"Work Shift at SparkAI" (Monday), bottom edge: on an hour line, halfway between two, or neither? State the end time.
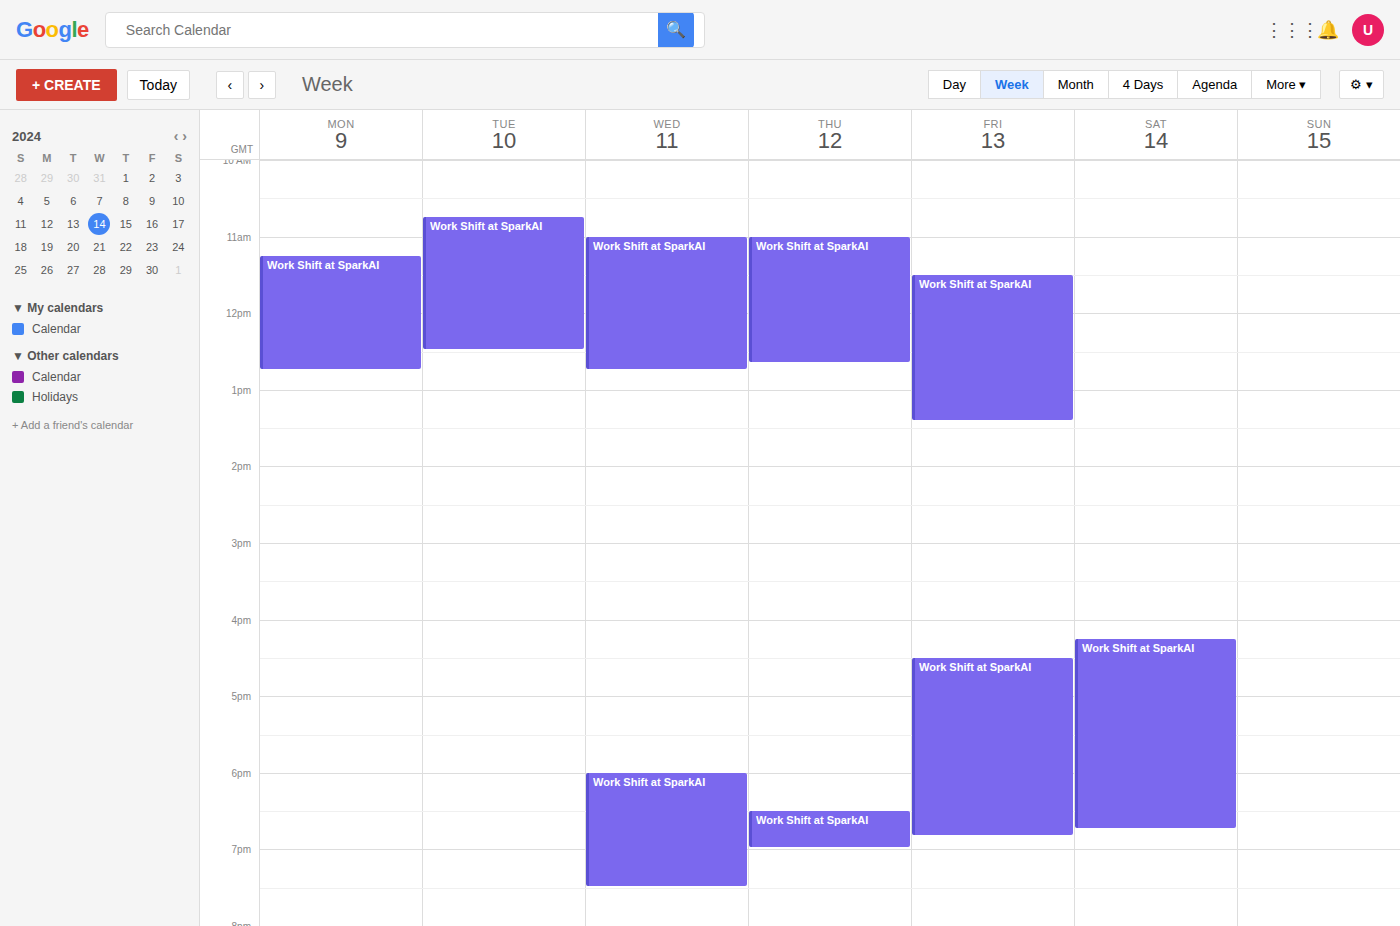
12:45 PM -- neither: three quarters of the way from the 12 PM line to the 1 PM line.